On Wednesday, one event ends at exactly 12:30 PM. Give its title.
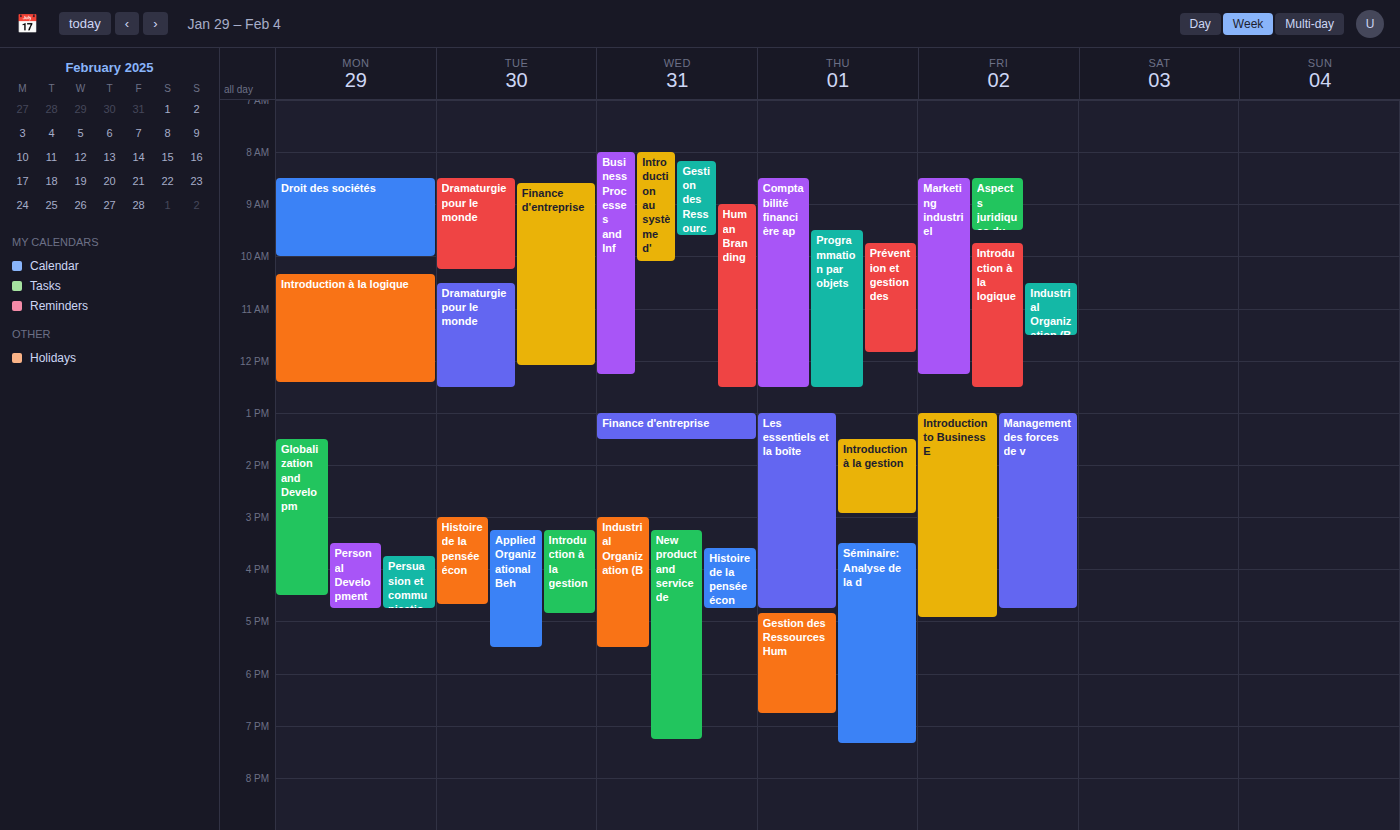
"Human Branding"